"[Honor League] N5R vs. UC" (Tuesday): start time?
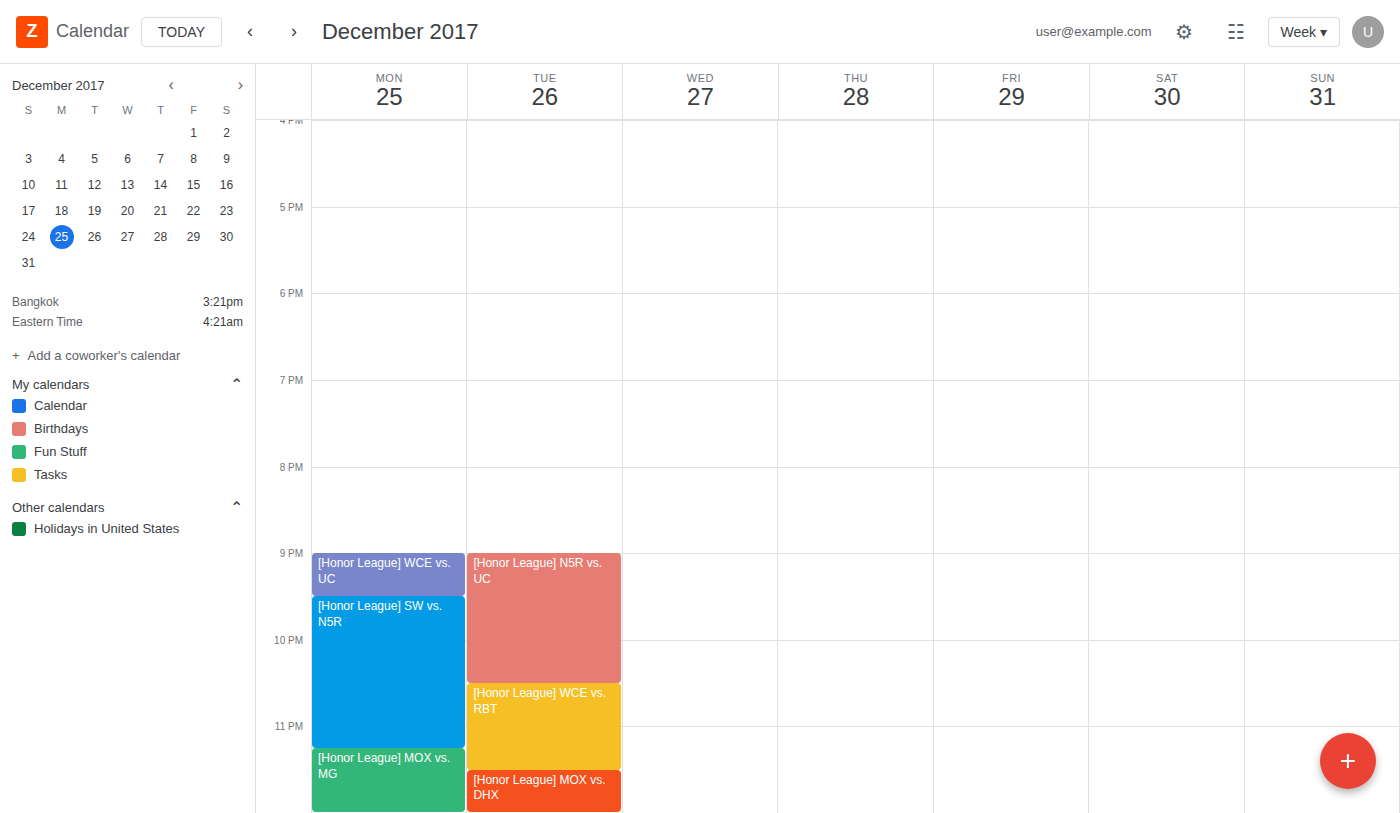
21:00